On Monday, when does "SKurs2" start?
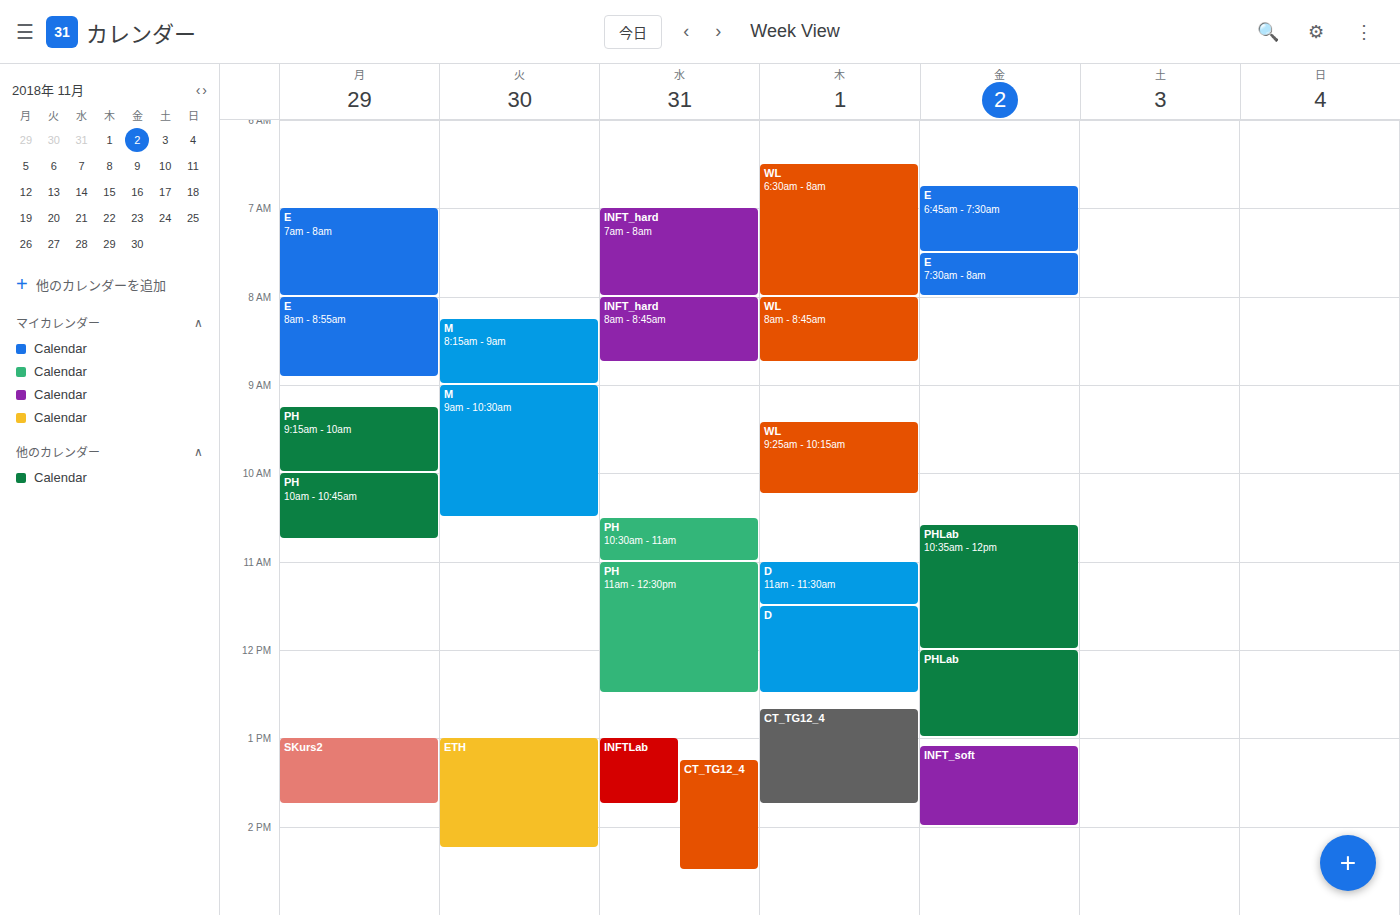
1:00 PM